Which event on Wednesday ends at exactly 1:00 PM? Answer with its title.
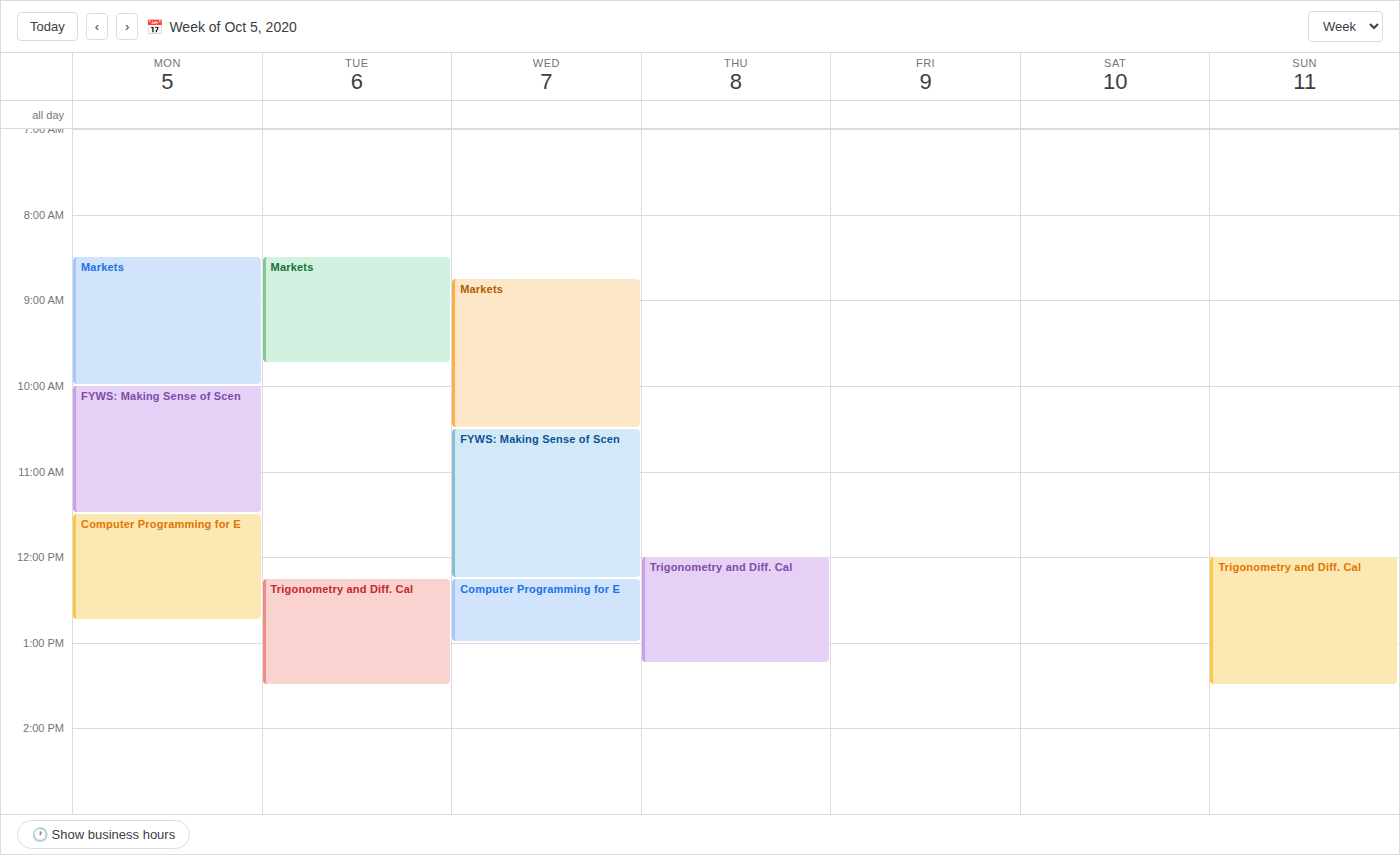
"Computer Programming for E"